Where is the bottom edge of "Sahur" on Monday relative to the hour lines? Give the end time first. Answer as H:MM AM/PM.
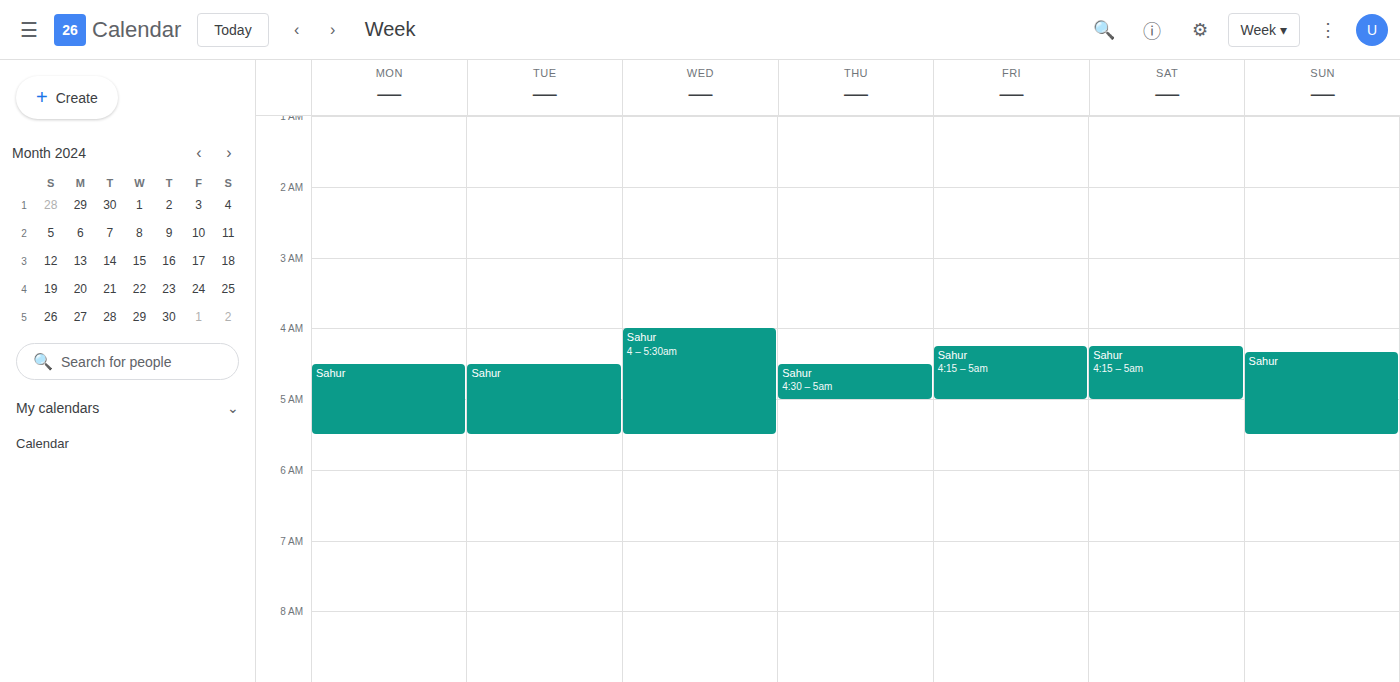
5:30 AM -- halfway between the 5 AM and 6 AM lines.